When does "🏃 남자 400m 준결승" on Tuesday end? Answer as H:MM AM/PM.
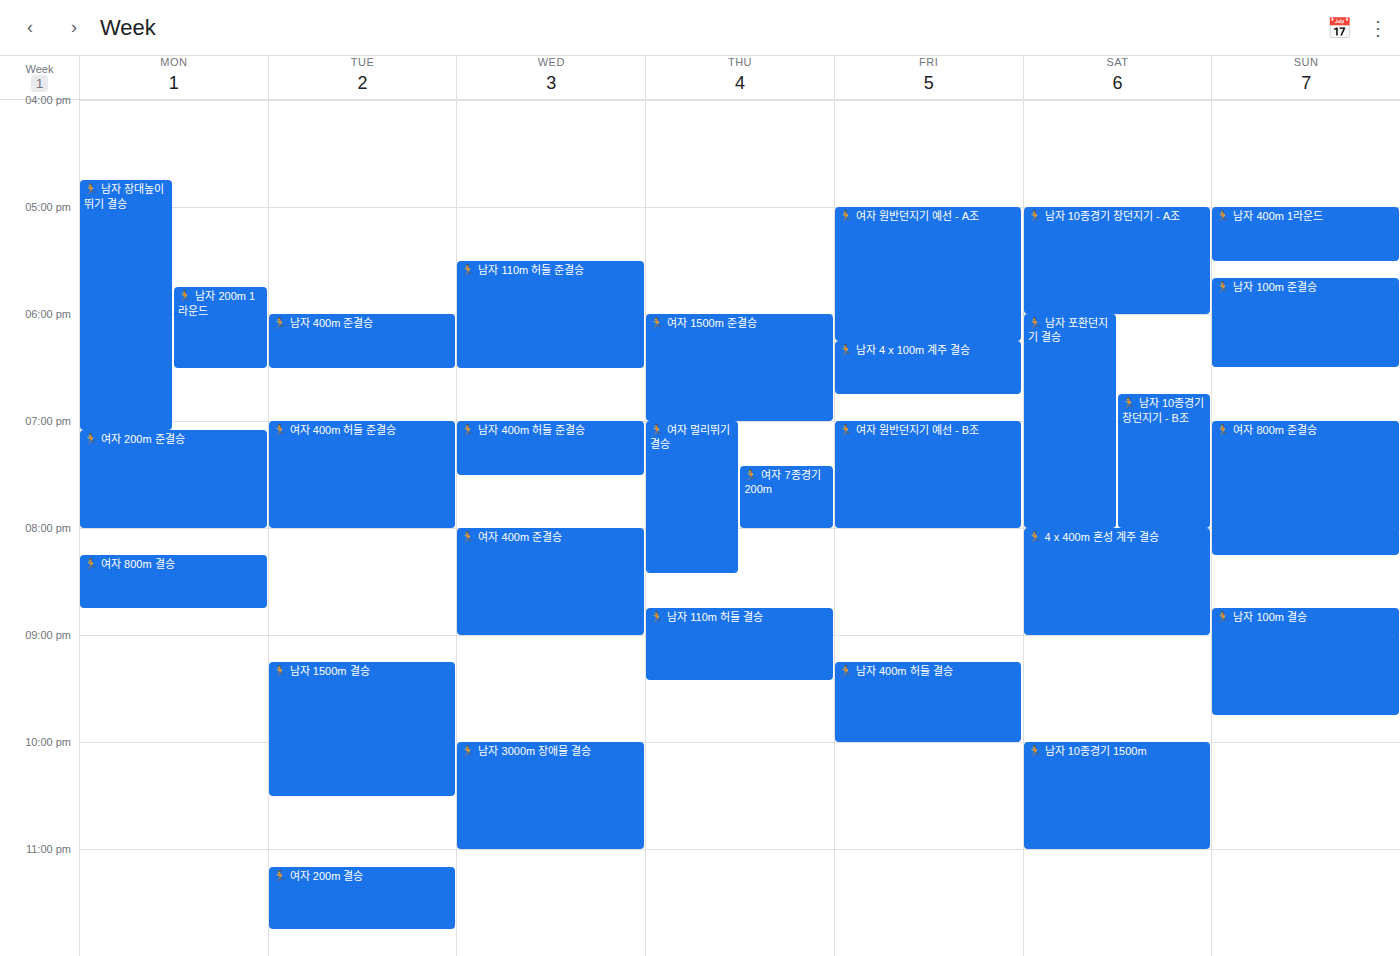
6:30 PM